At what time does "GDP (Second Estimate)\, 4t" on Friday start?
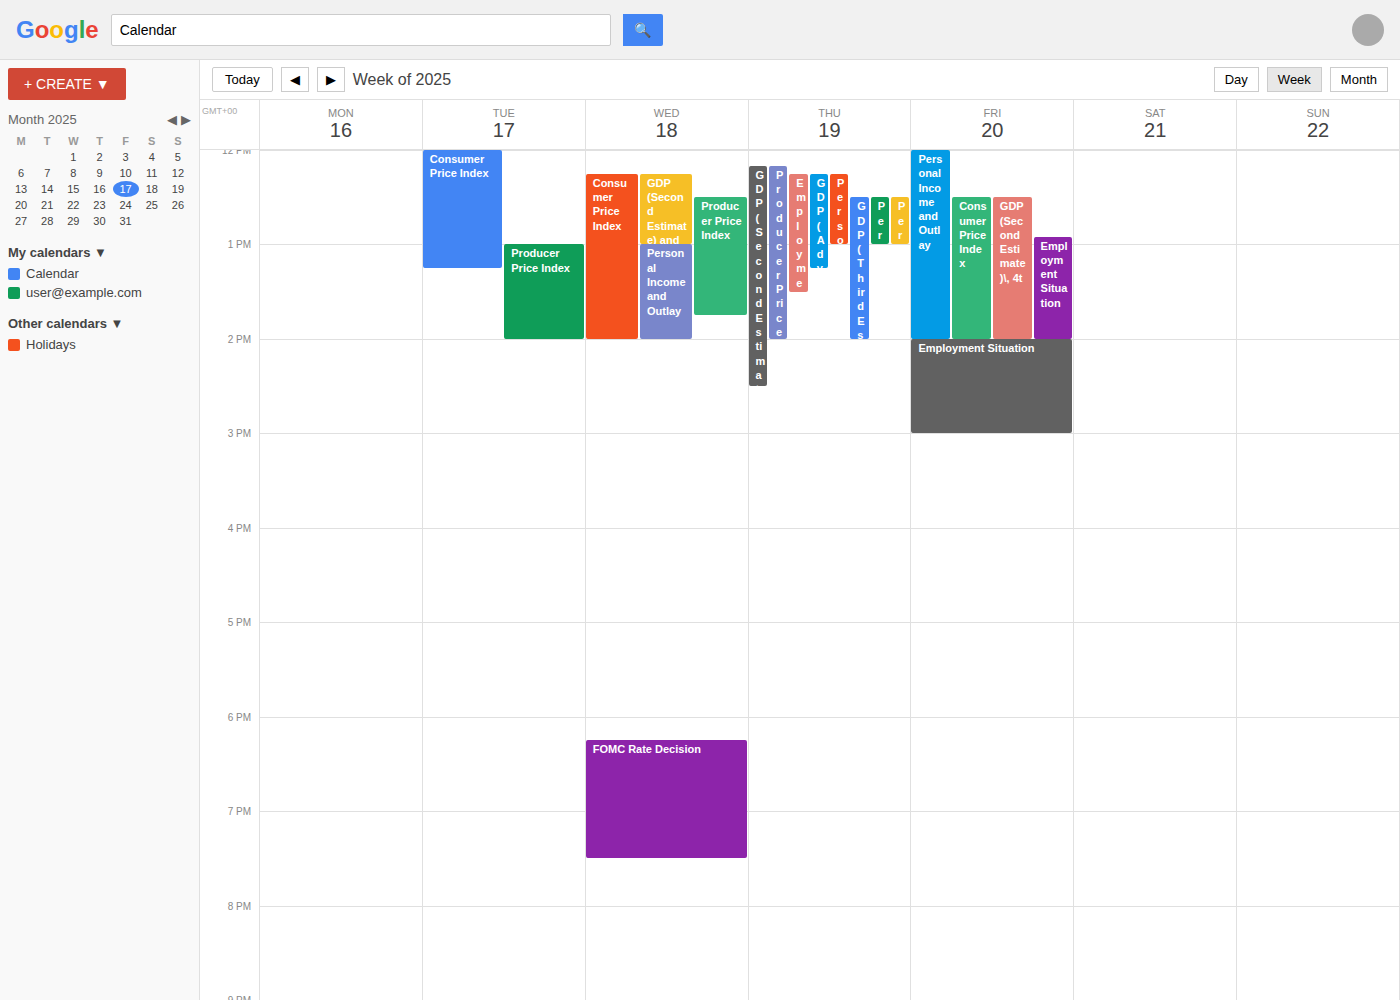
12:30 PM